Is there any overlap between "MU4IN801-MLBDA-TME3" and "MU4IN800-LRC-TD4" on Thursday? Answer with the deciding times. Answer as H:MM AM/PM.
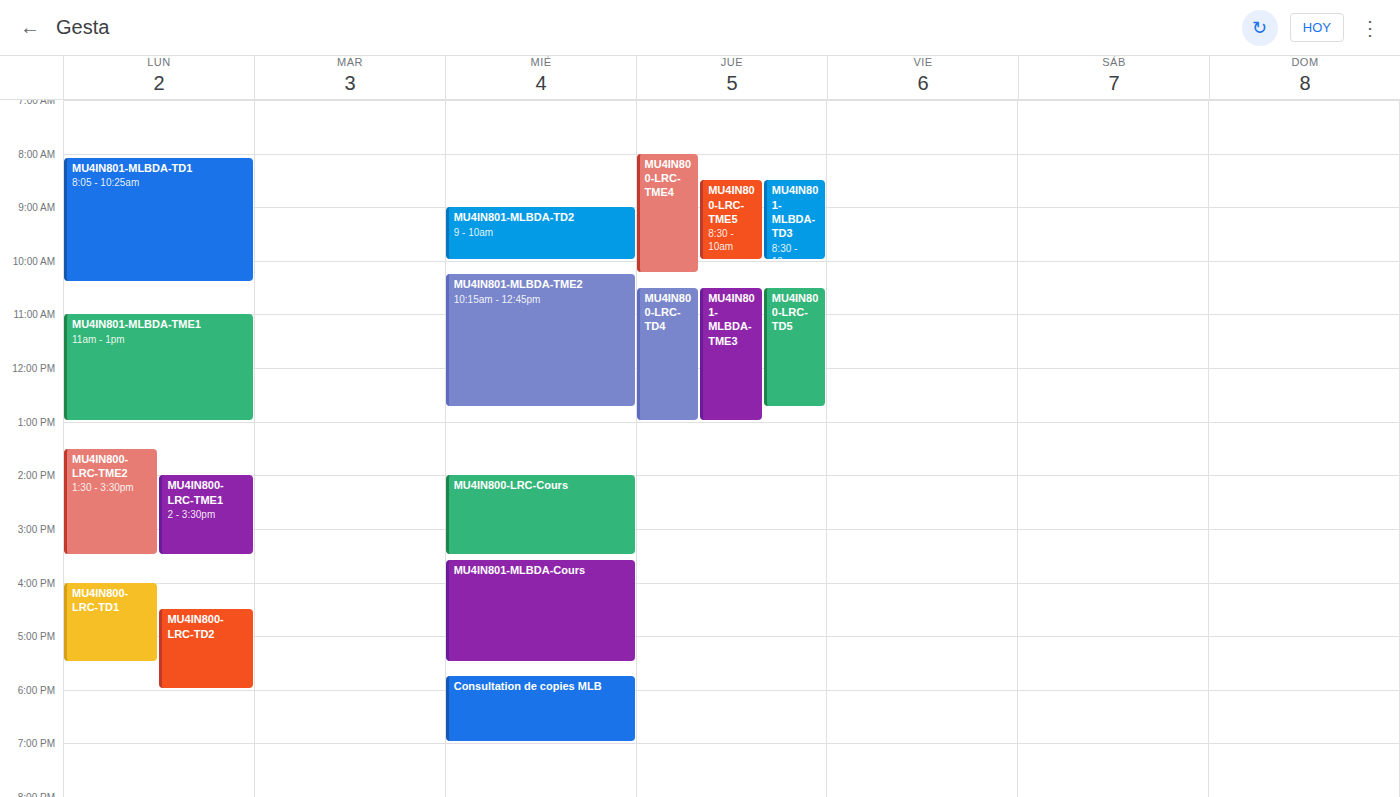
"MU4IN800-LRC-TD4" runs 10:30 AM to 1:00 PM, inside "MU4IN801-MLBDA-TME3" -- they overlap.